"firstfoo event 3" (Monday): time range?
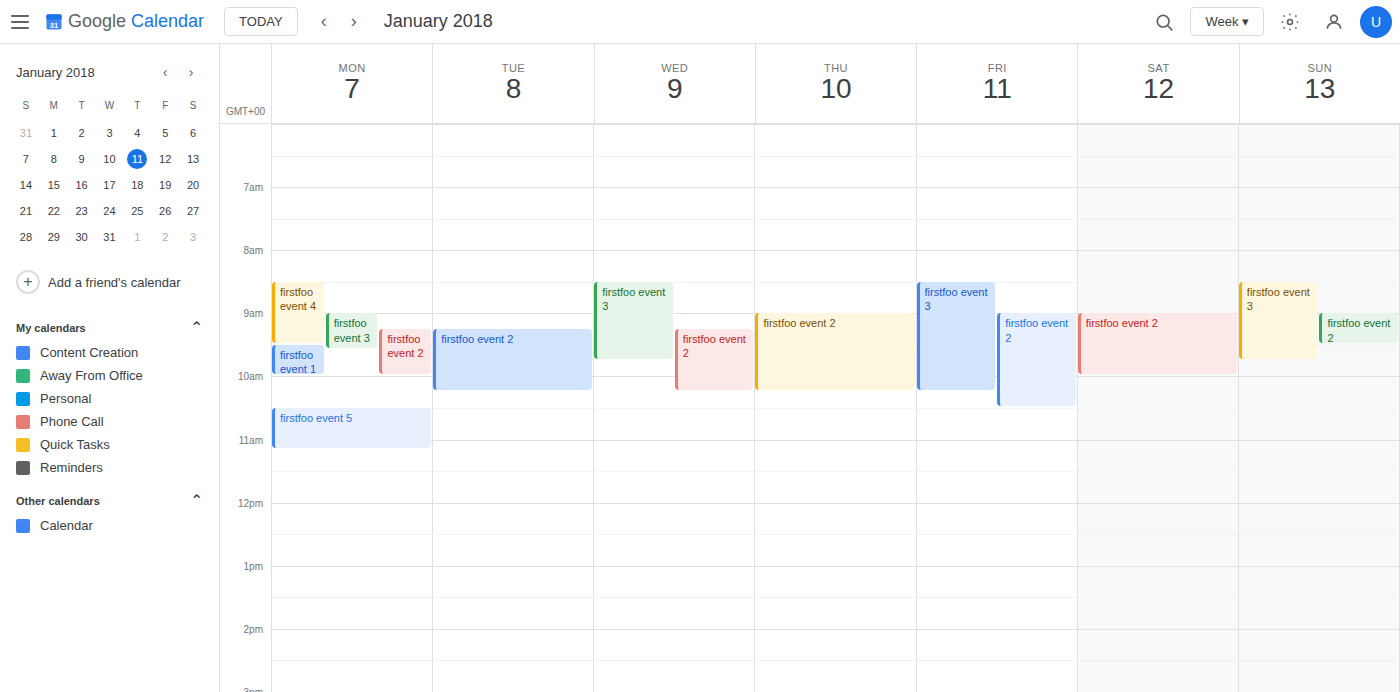
9:00 AM to 9:35 AM